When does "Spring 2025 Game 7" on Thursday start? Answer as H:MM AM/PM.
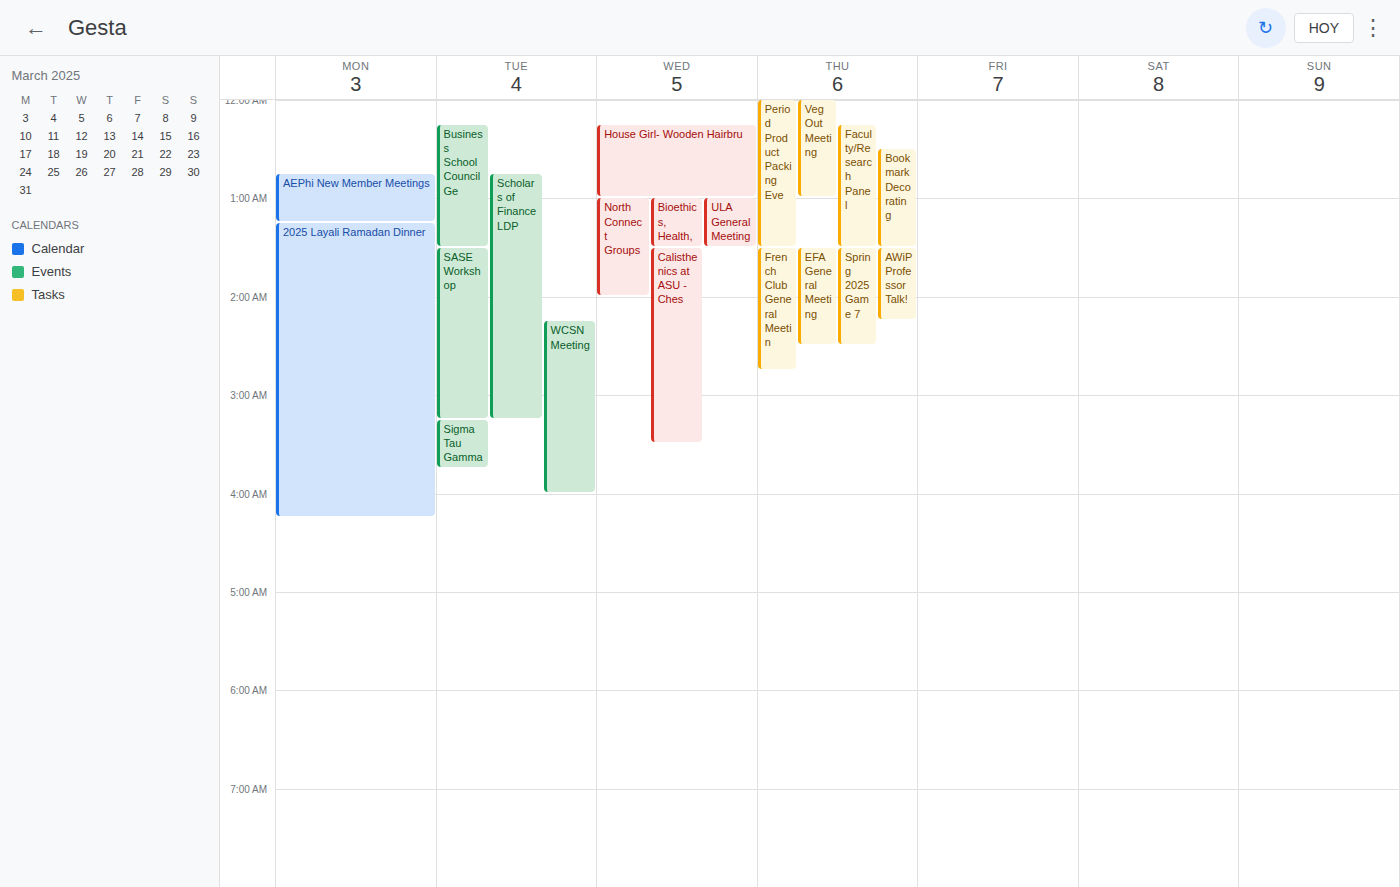
1:30 AM